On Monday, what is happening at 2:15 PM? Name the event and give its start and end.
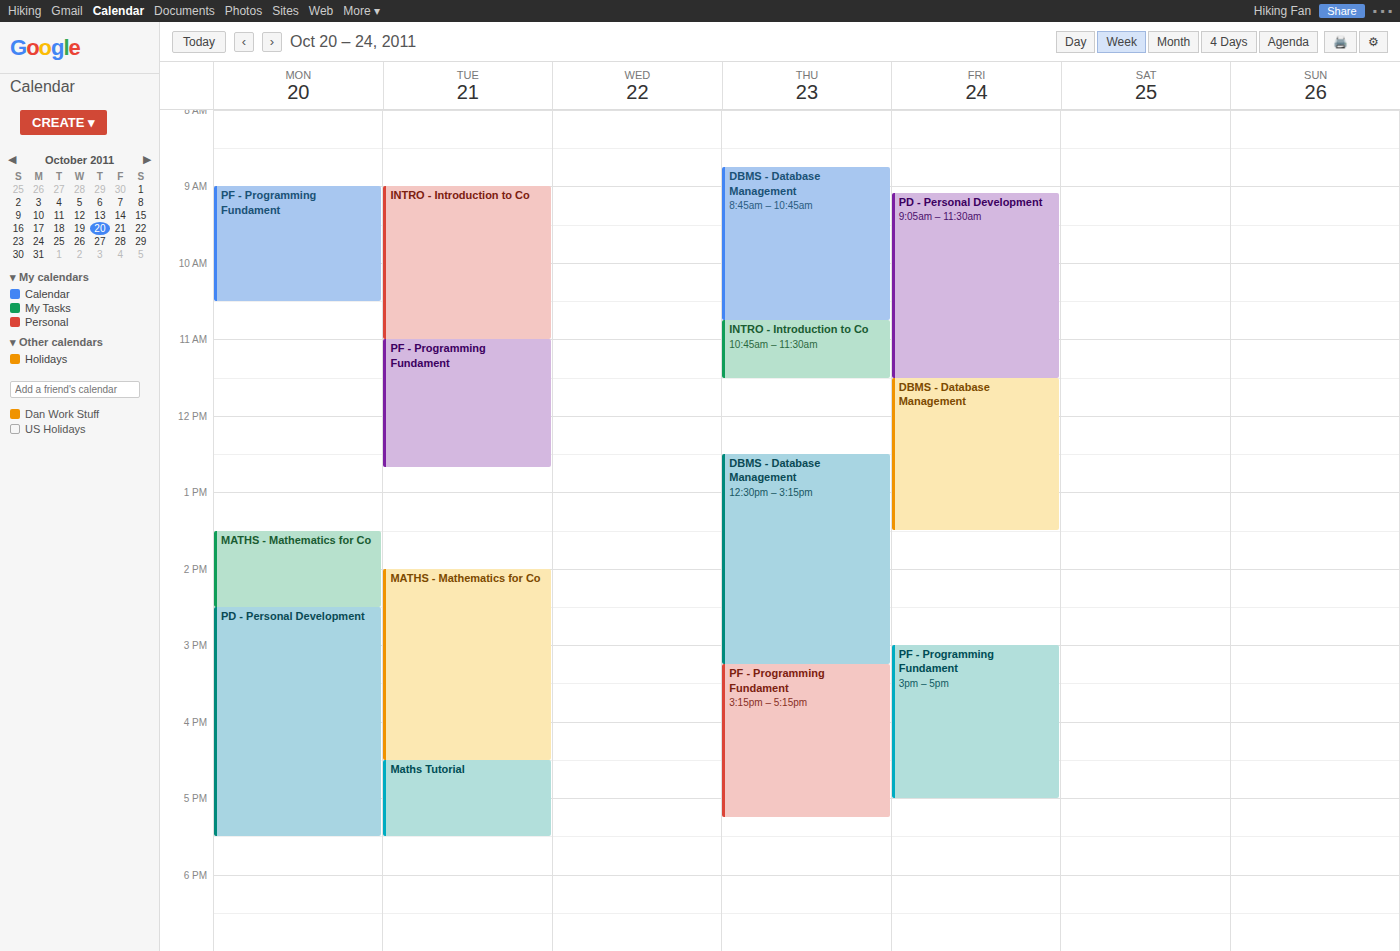
"MATHS - Mathematics for Co", 1:30 PM to 2:30 PM